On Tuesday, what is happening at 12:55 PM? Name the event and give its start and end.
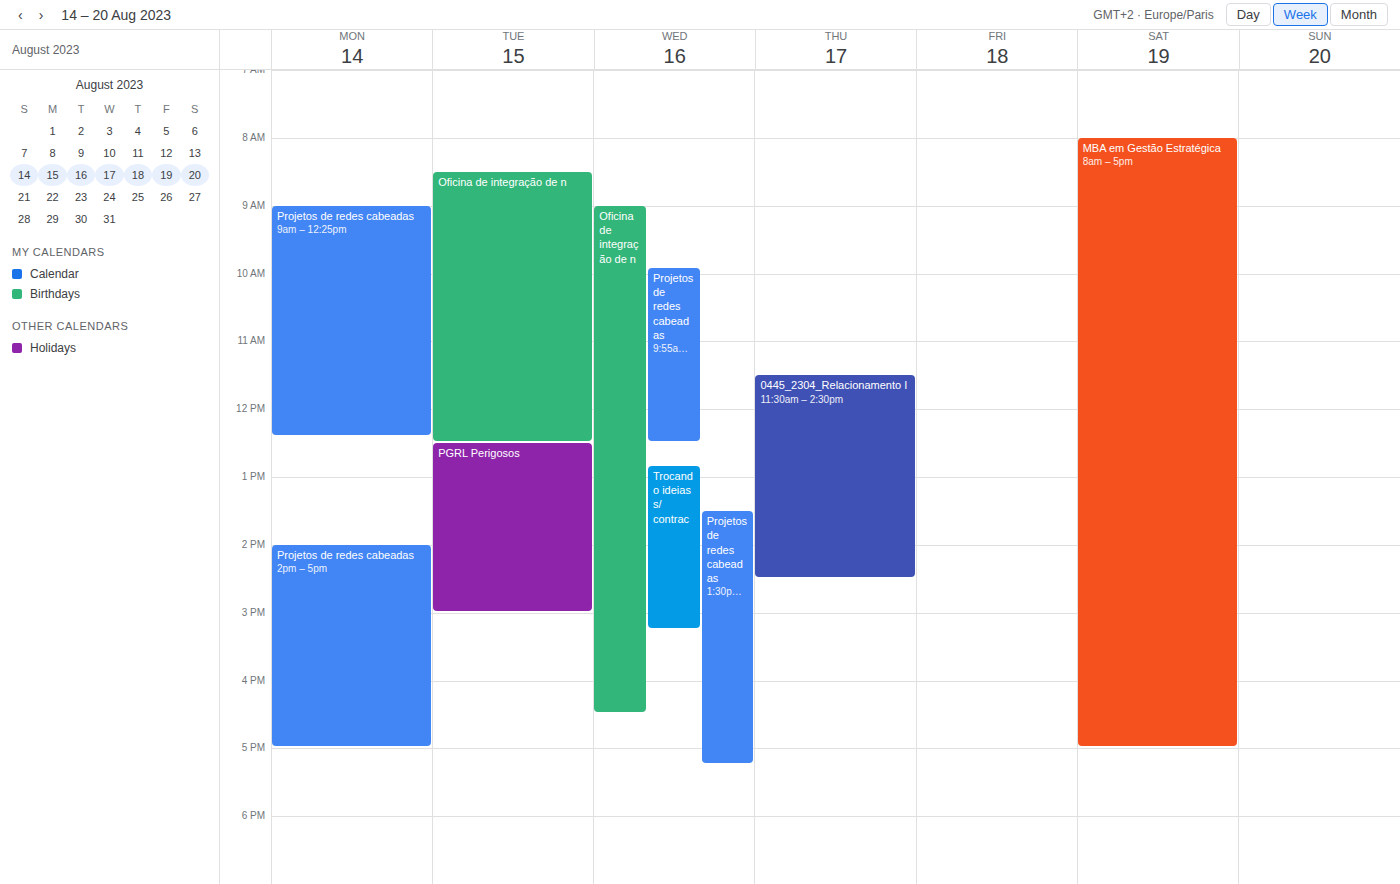
"PGRL Perigosos", 12:30 PM to 3:00 PM